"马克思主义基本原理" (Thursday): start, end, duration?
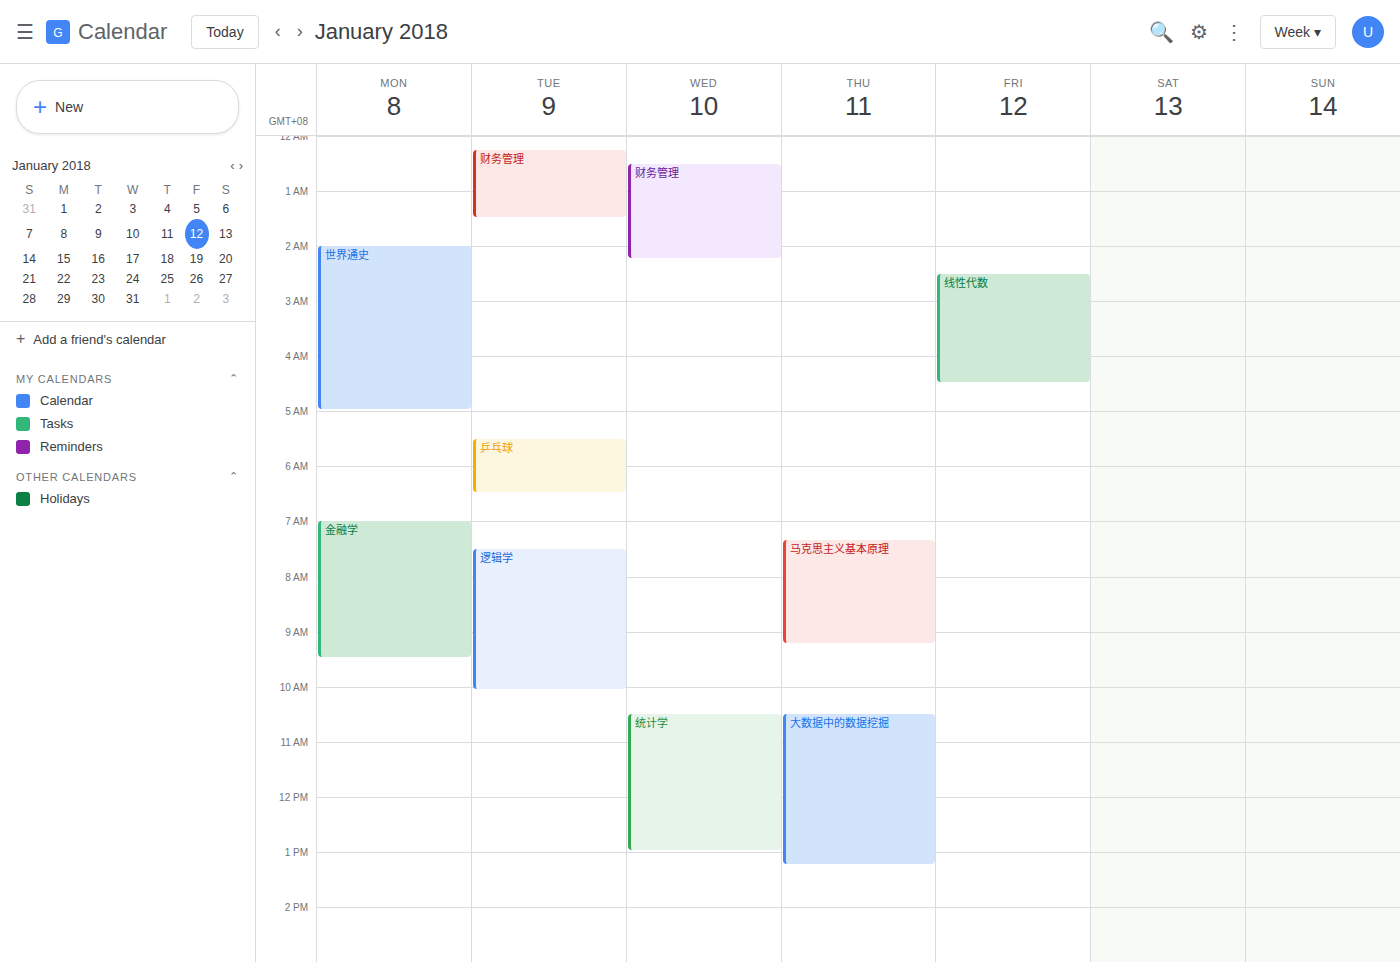
07:20 to 09:15, 1 hour 55 minutes